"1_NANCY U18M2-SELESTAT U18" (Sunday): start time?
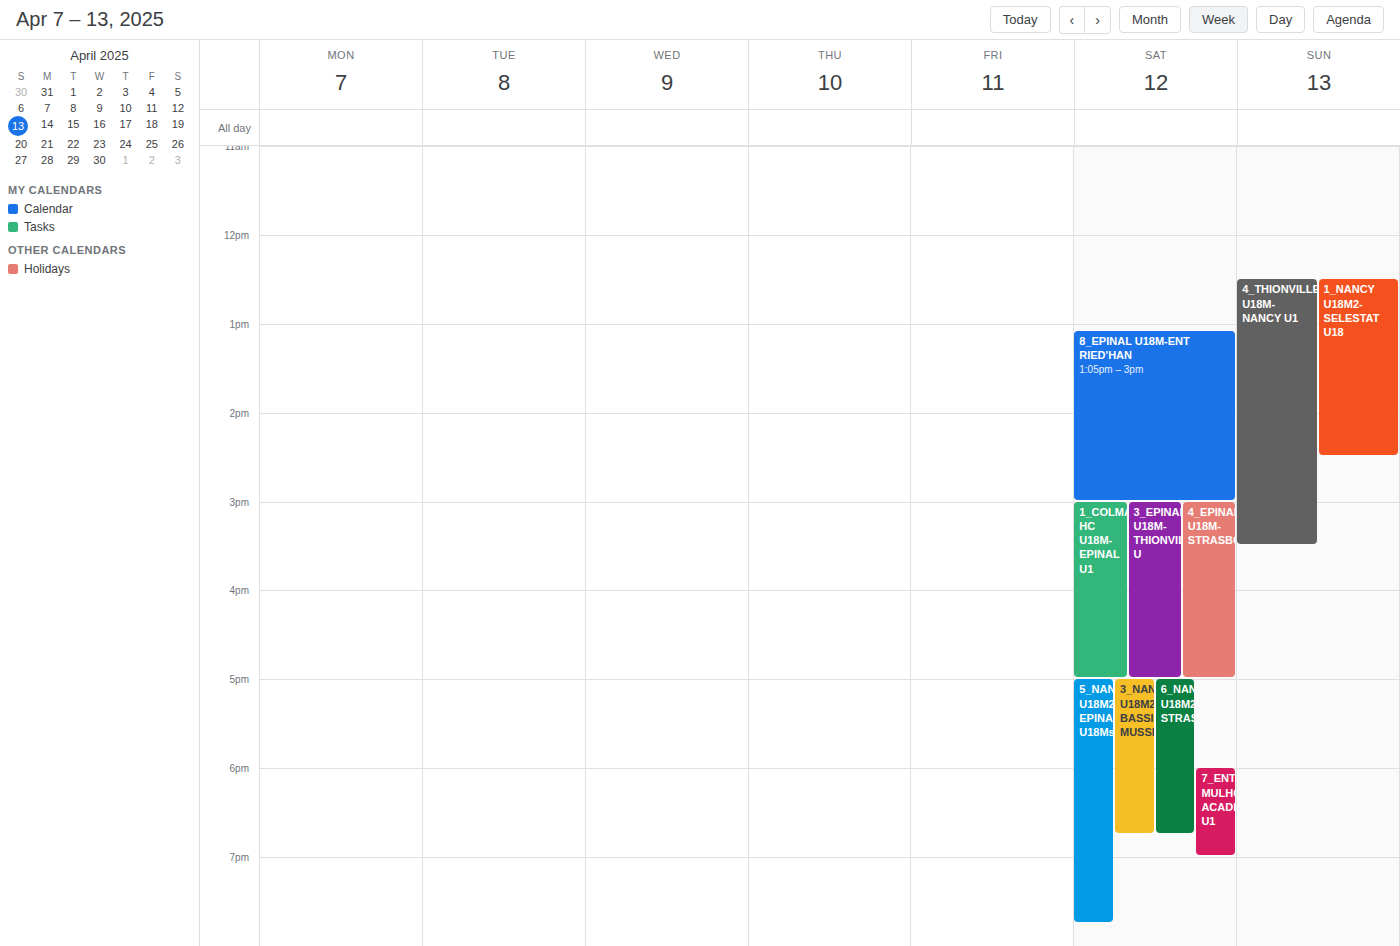
12:30